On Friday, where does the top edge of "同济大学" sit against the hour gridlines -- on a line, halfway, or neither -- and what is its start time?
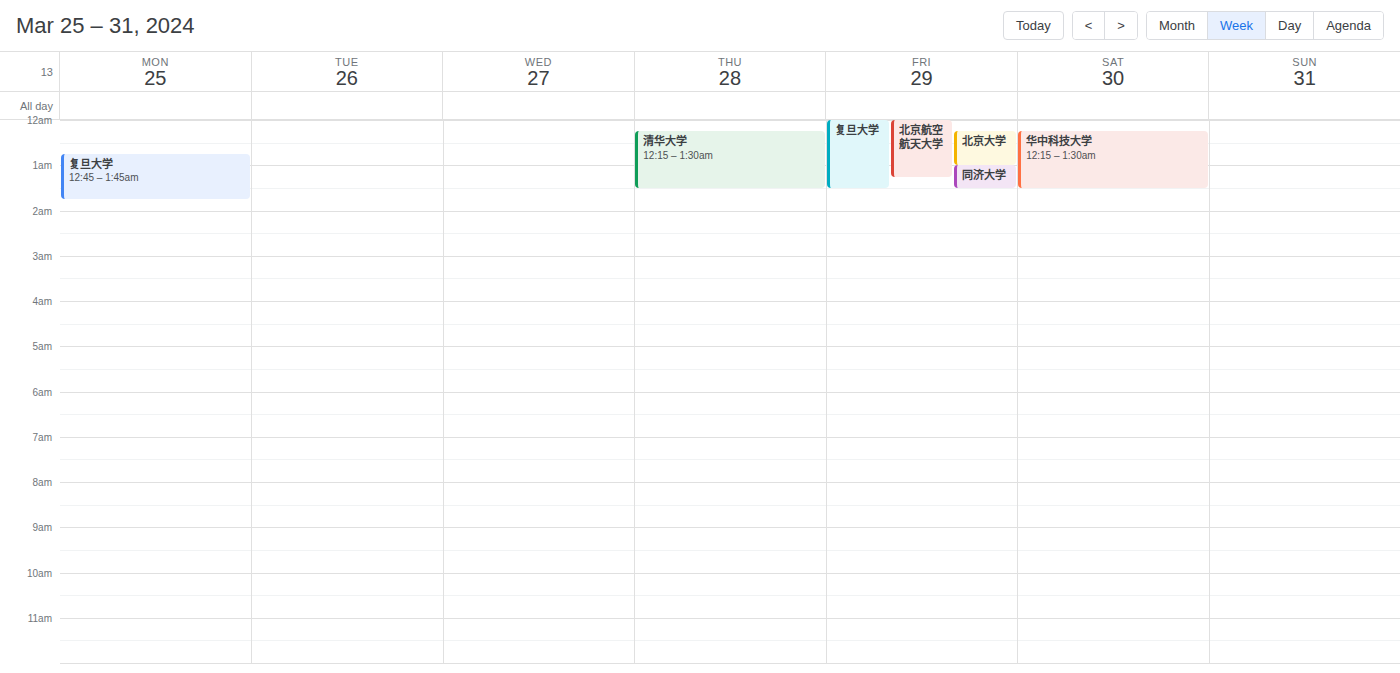
1:00 AM -- exactly on the 1 AM line.